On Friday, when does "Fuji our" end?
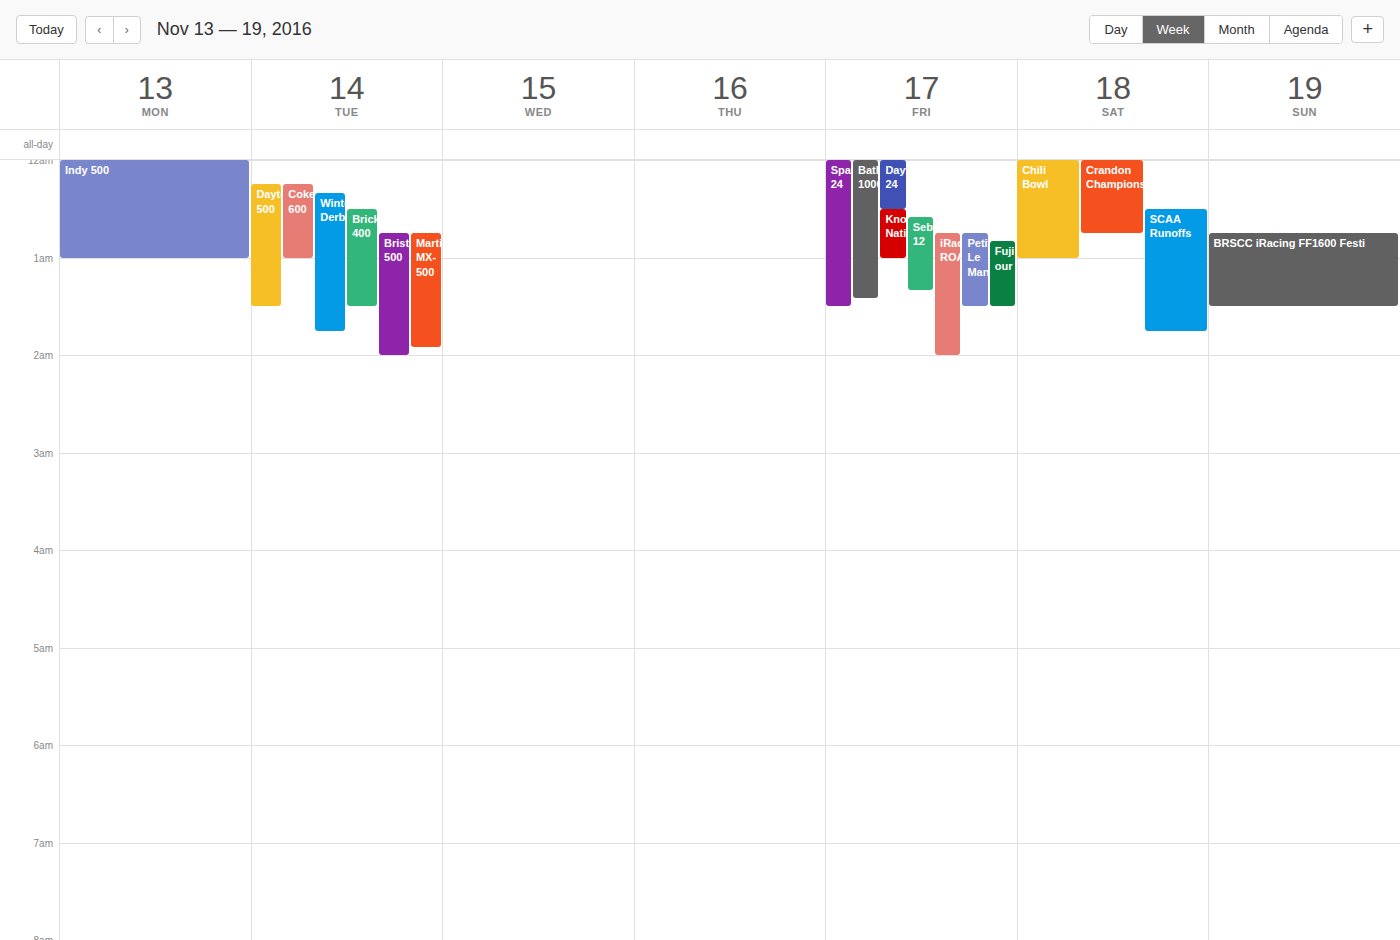
1:30 AM